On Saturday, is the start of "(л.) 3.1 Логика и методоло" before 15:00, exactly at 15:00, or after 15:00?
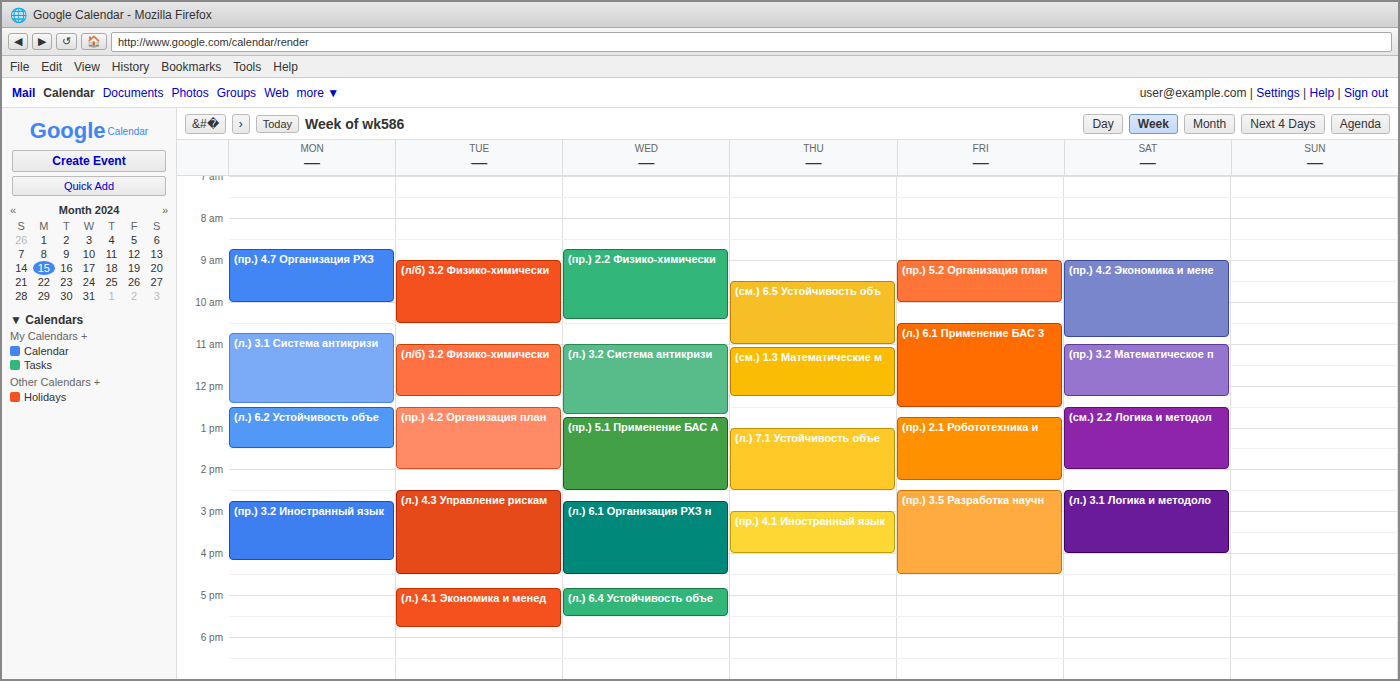
14:30 -- before 15:00, 30 minutes above the 15:00 line.